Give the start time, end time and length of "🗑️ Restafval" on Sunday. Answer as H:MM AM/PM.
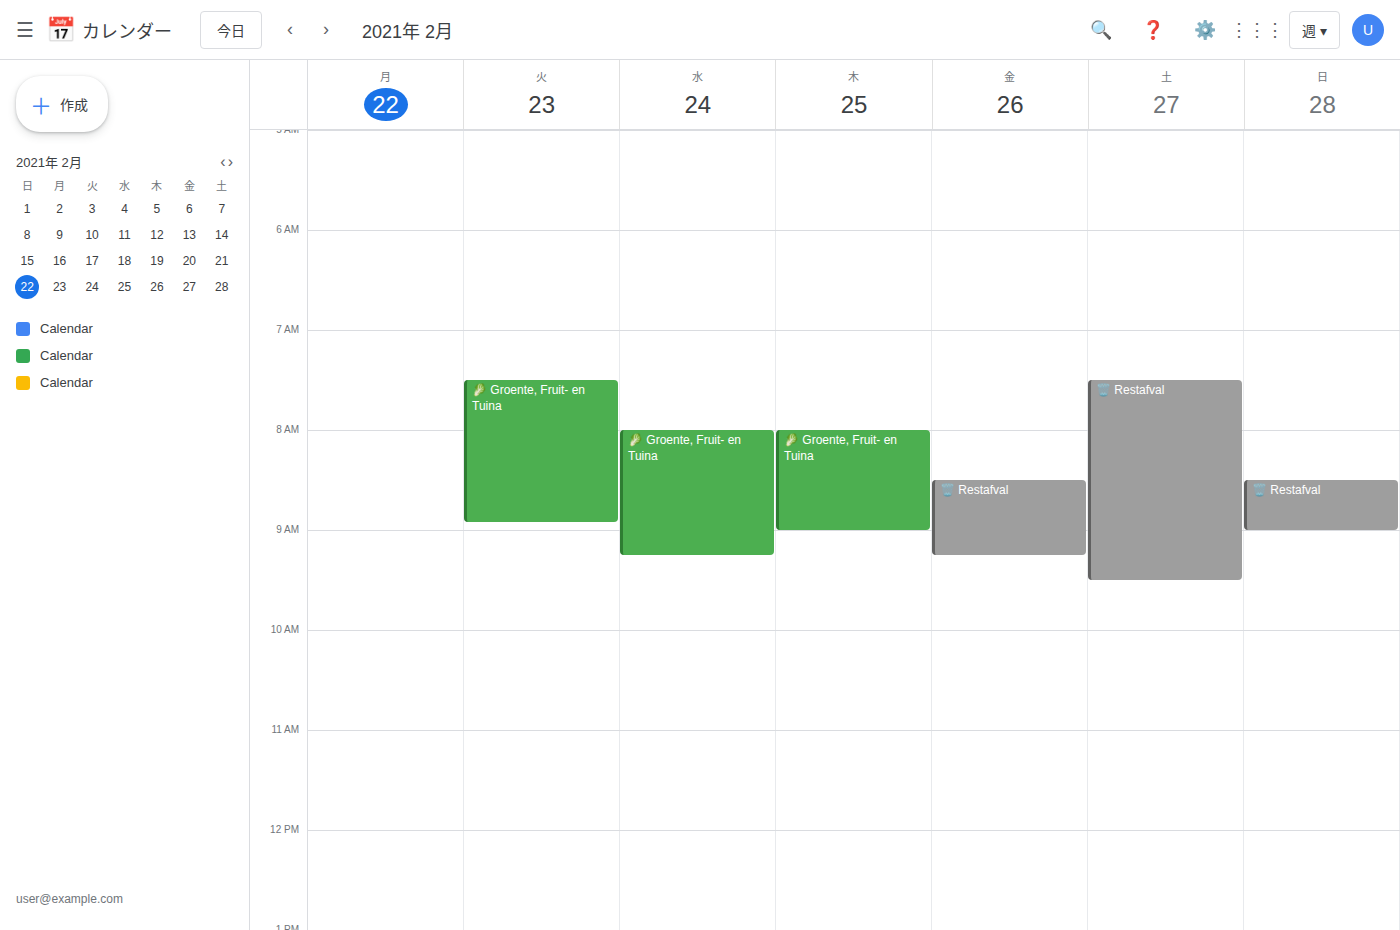
8:30 AM to 9:00 AM, 30 minutes